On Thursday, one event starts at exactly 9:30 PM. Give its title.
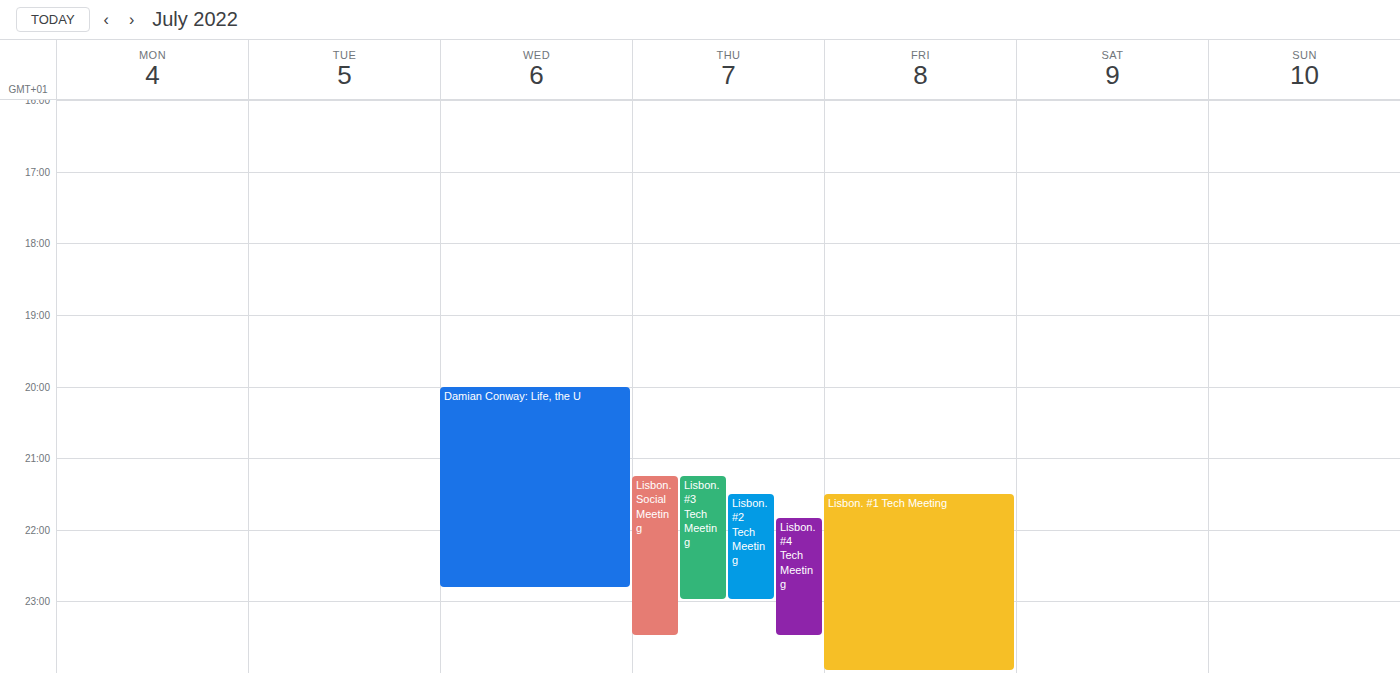
"Lisbon. #2 Tech Meeting"